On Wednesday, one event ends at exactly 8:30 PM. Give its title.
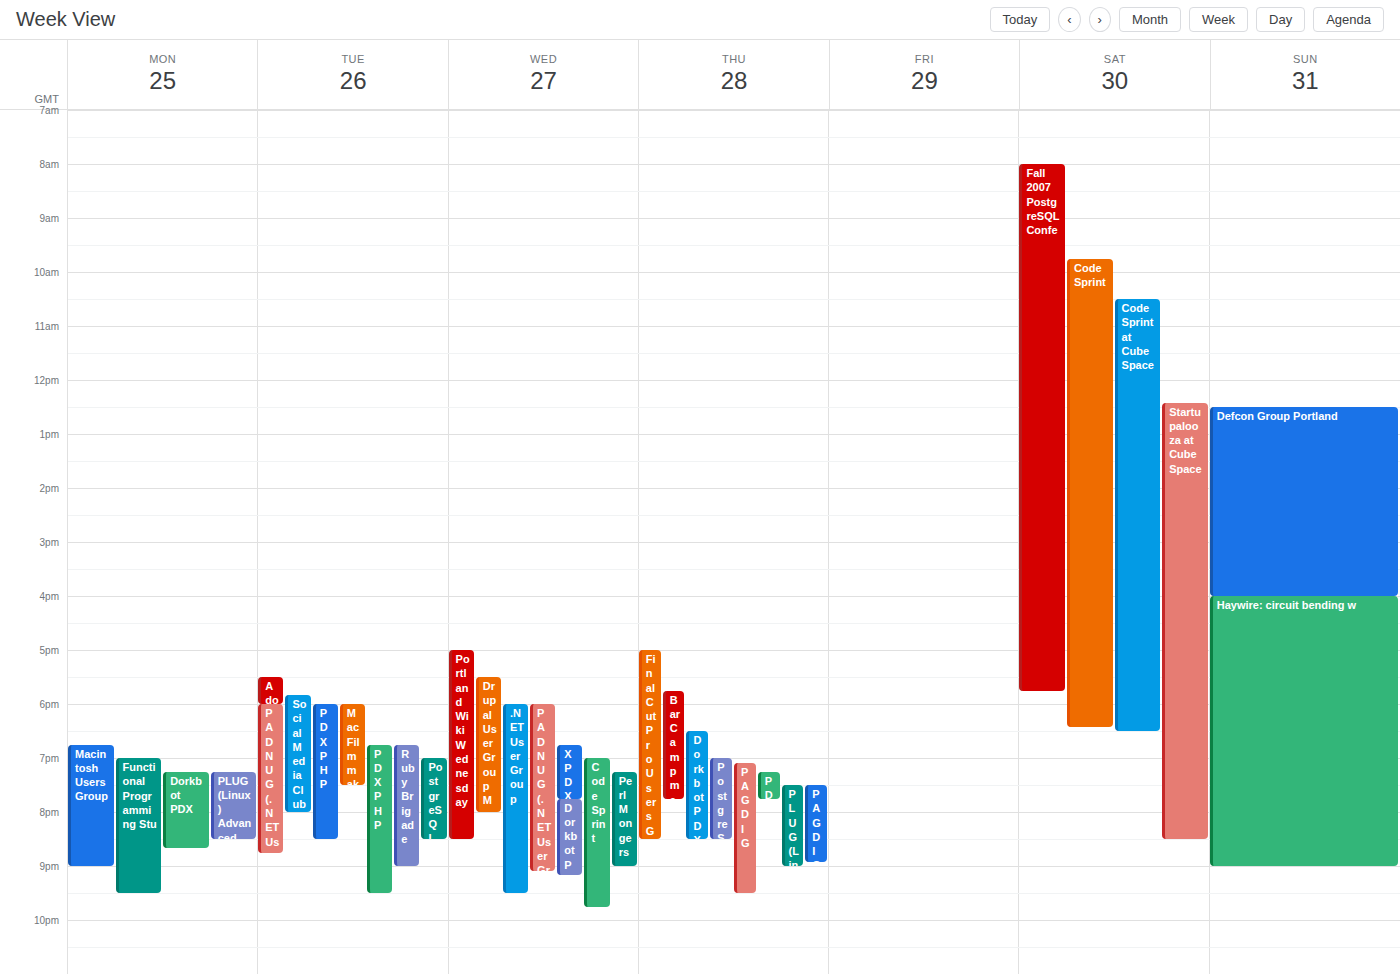
"PortlandWikiWednesday"